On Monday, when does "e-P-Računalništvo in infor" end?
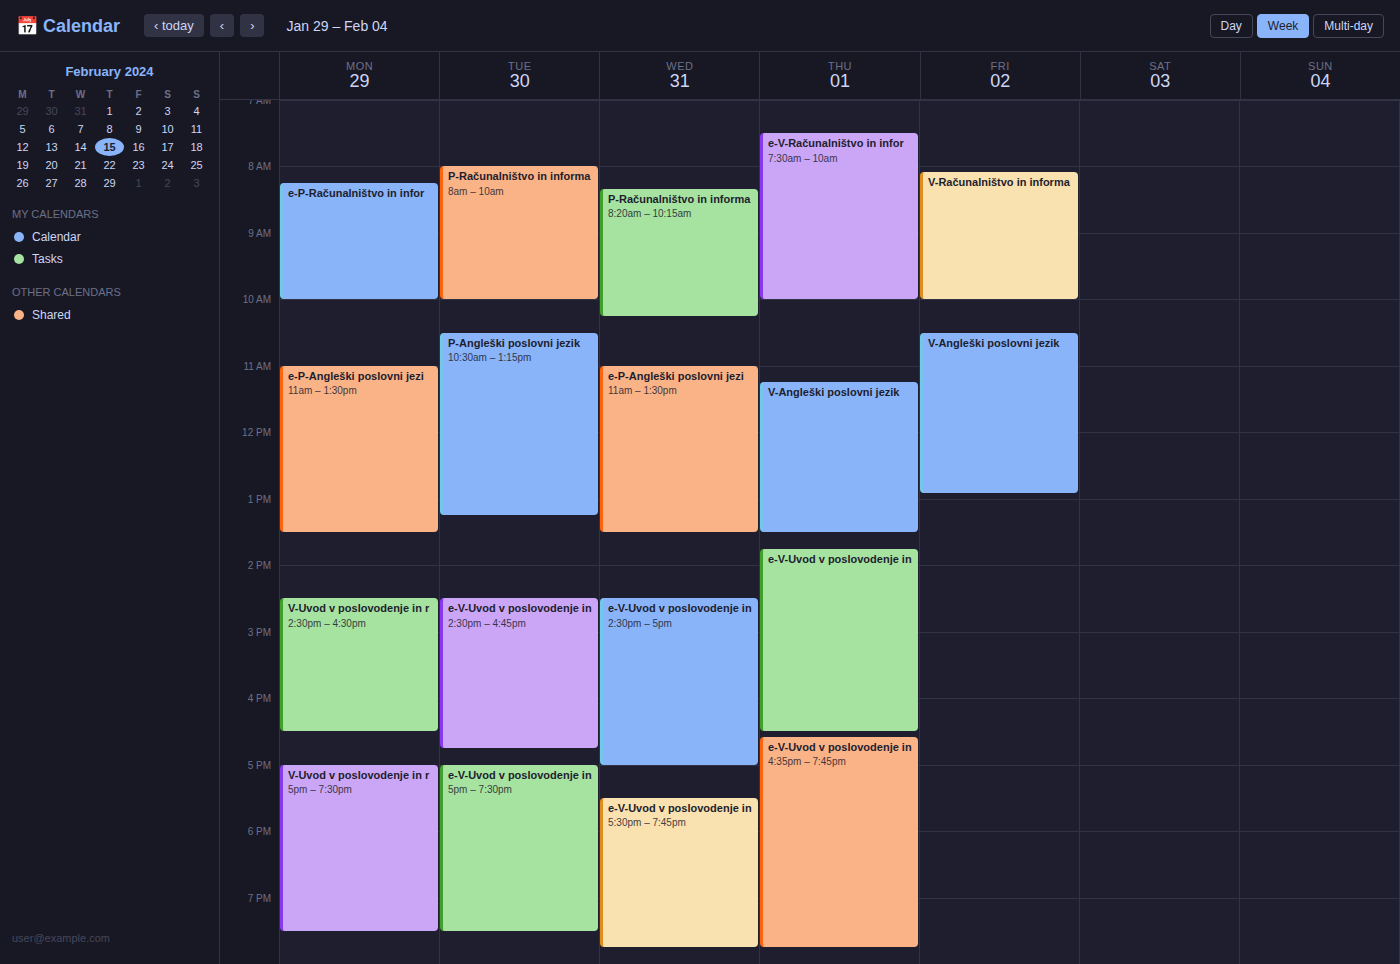
10:00 AM